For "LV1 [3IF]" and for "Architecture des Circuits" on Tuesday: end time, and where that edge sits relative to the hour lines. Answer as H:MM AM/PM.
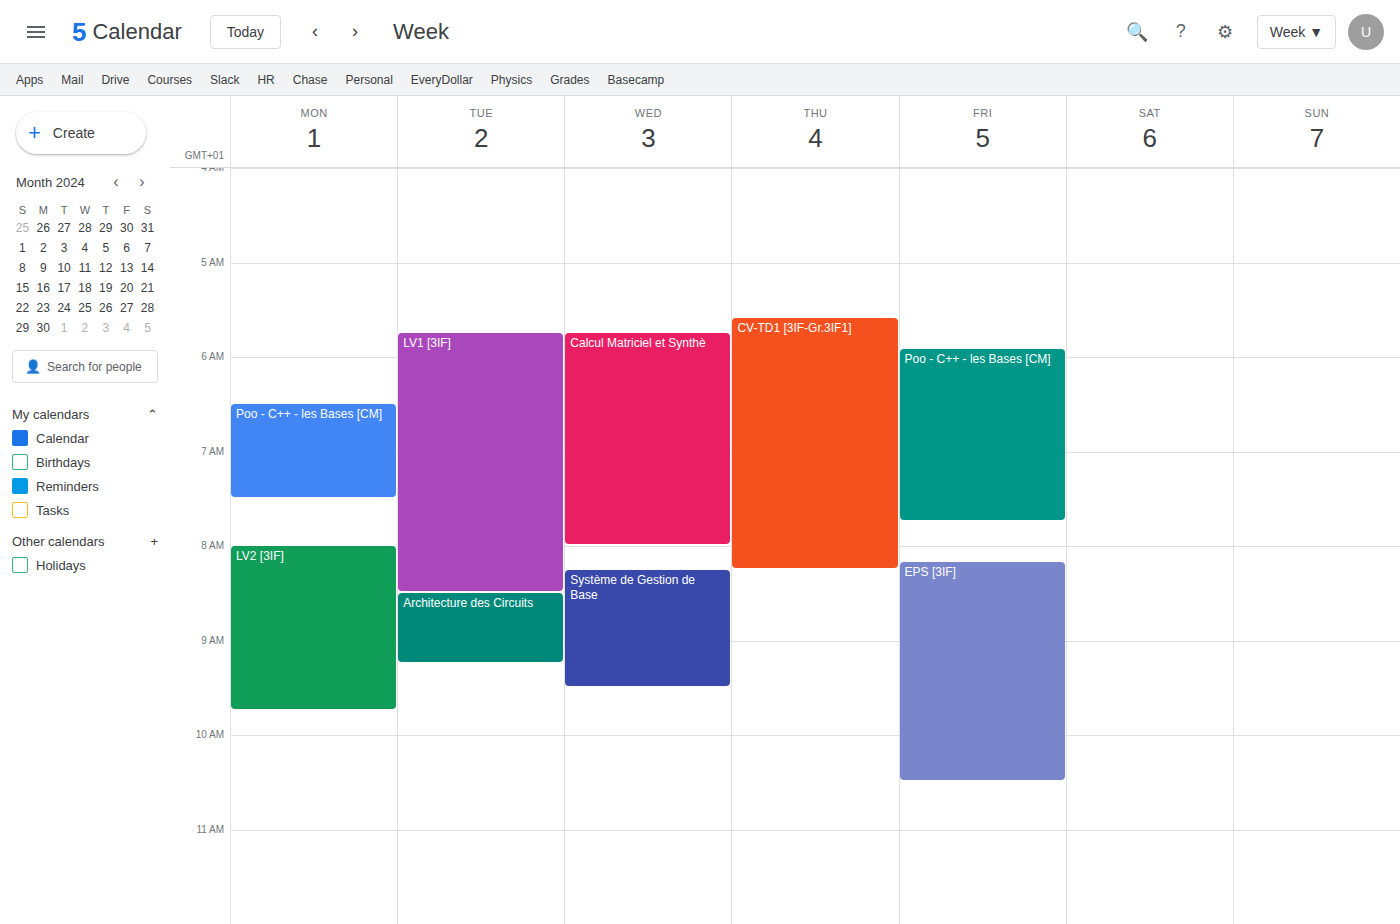
"LV1 [3IF]": 8:30 AM, halfway between the 8 AM and 9 AM lines. "Architecture des Circuits": 9:15 AM, neither: a quarter of the way from the 9 AM line to the 10 AM line.